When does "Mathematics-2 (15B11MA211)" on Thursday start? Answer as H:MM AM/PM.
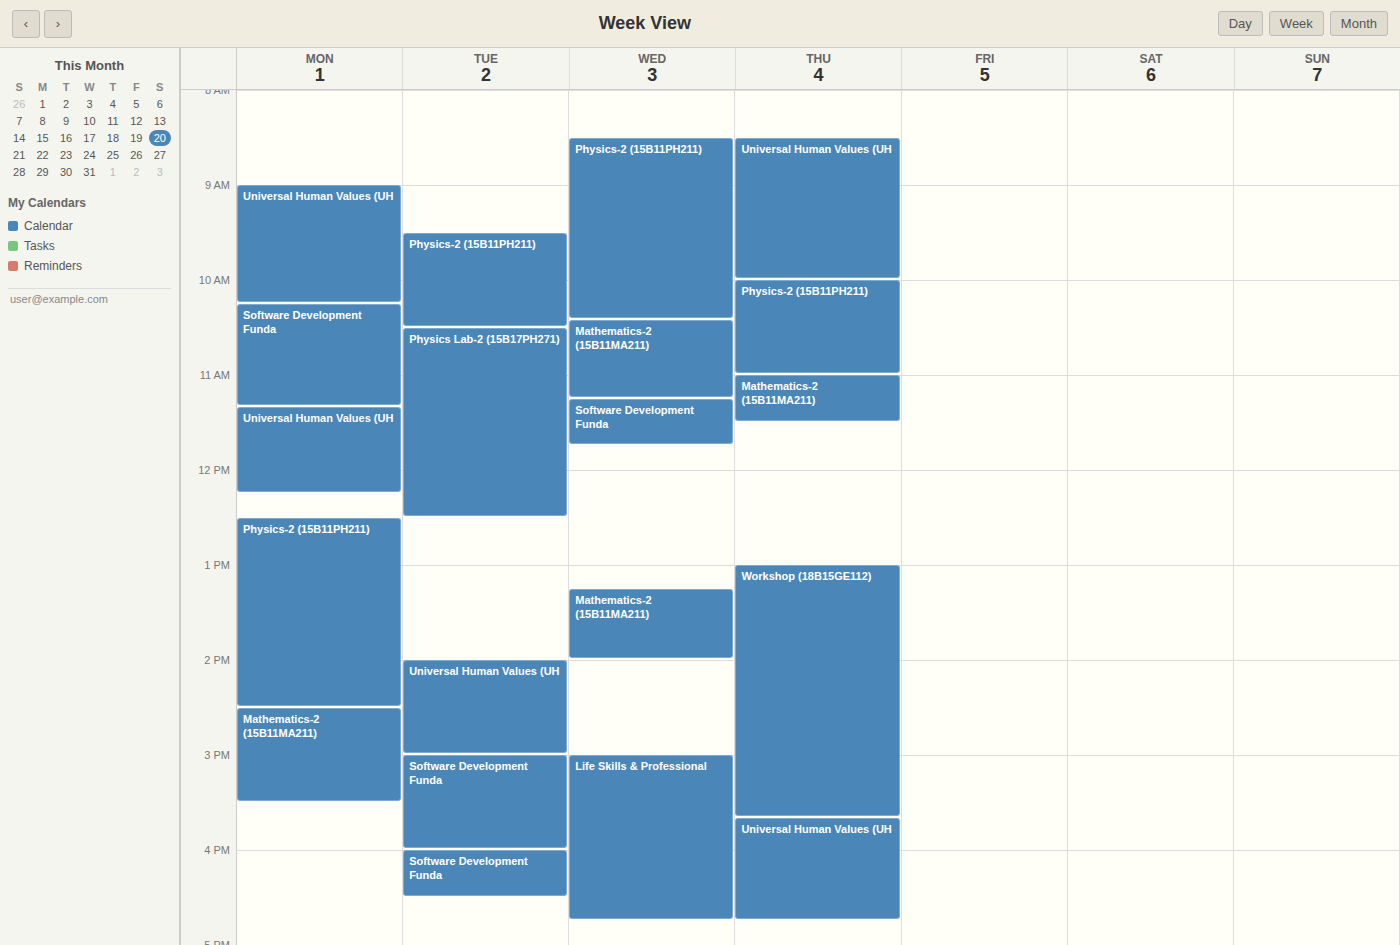
11:00 AM